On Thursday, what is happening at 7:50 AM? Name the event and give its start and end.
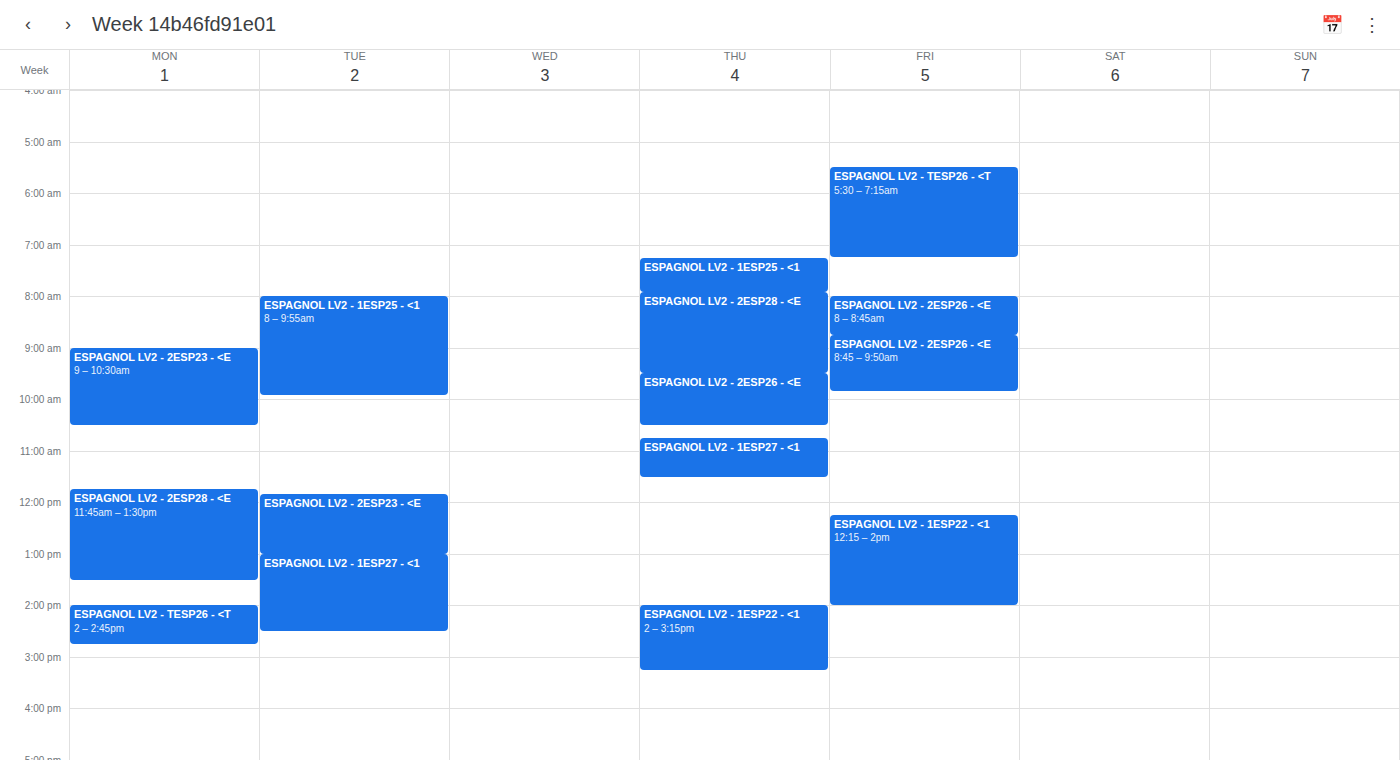
"ESPAGNOL LV2 - 1ESP25 - <1", 7:15 AM to 7:55 AM